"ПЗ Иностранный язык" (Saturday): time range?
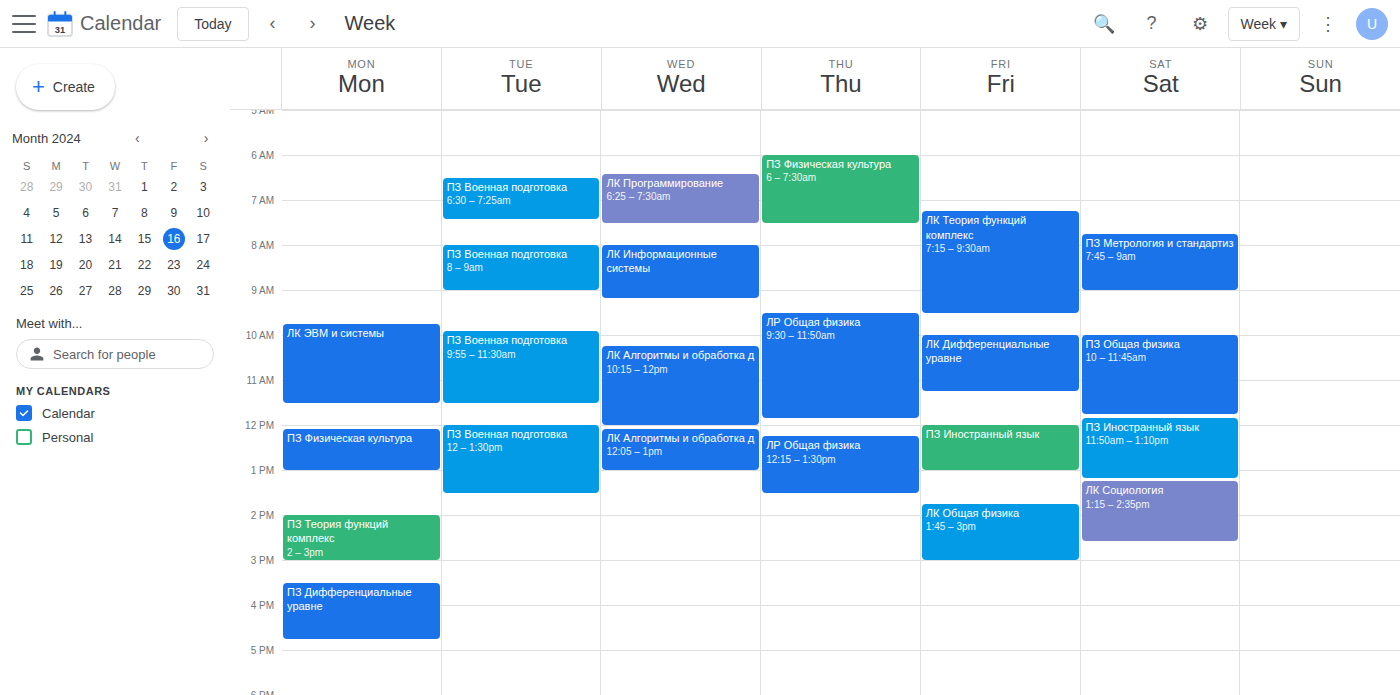
11:50 AM to 1:10 PM